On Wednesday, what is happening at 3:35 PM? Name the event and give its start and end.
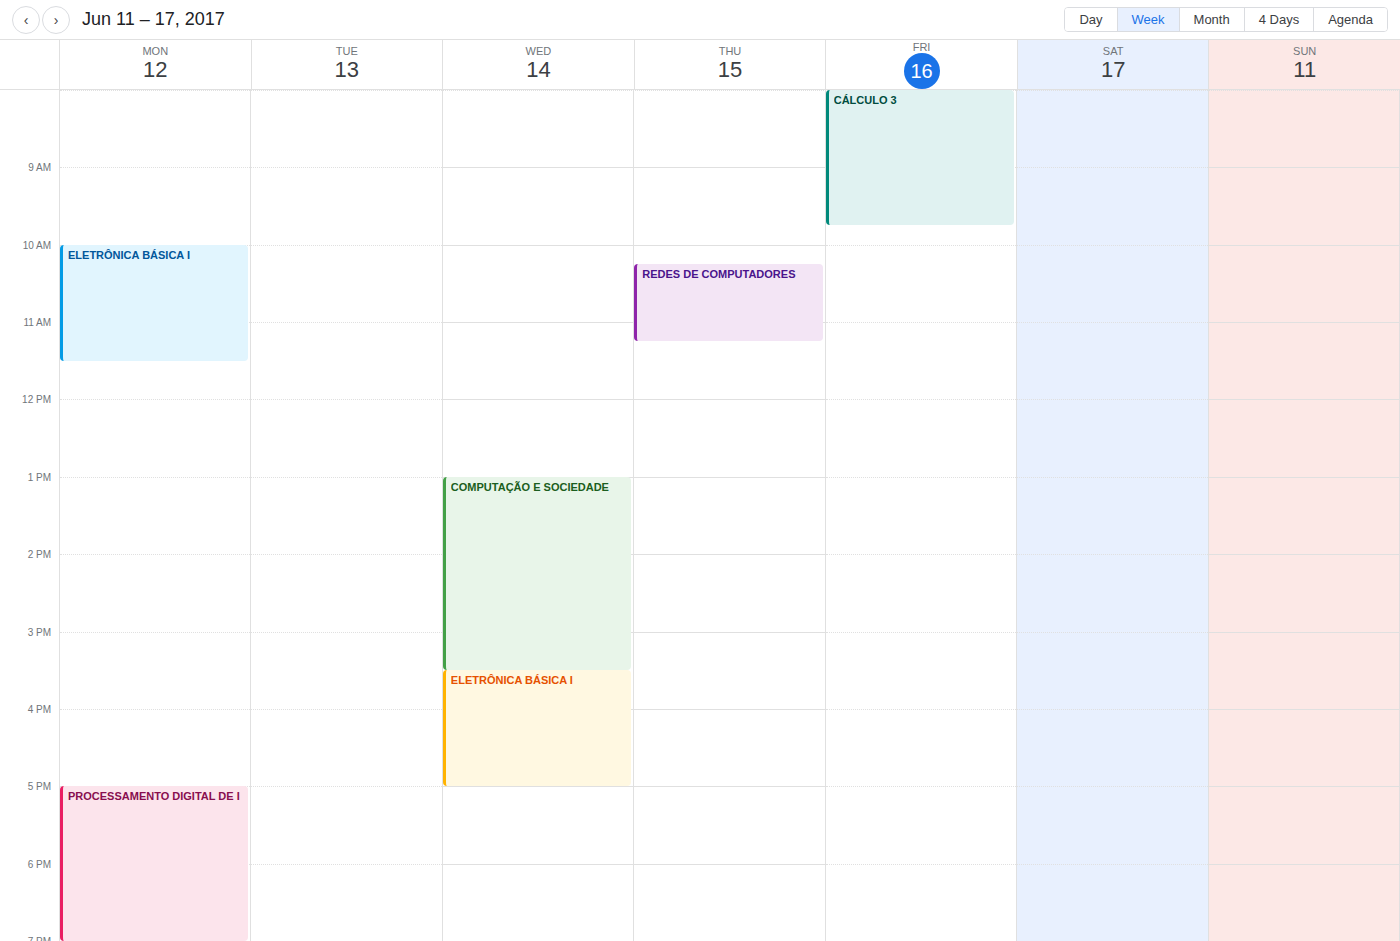
"ELETRÔNICA BÁSICA I", 3:30 PM to 5:00 PM